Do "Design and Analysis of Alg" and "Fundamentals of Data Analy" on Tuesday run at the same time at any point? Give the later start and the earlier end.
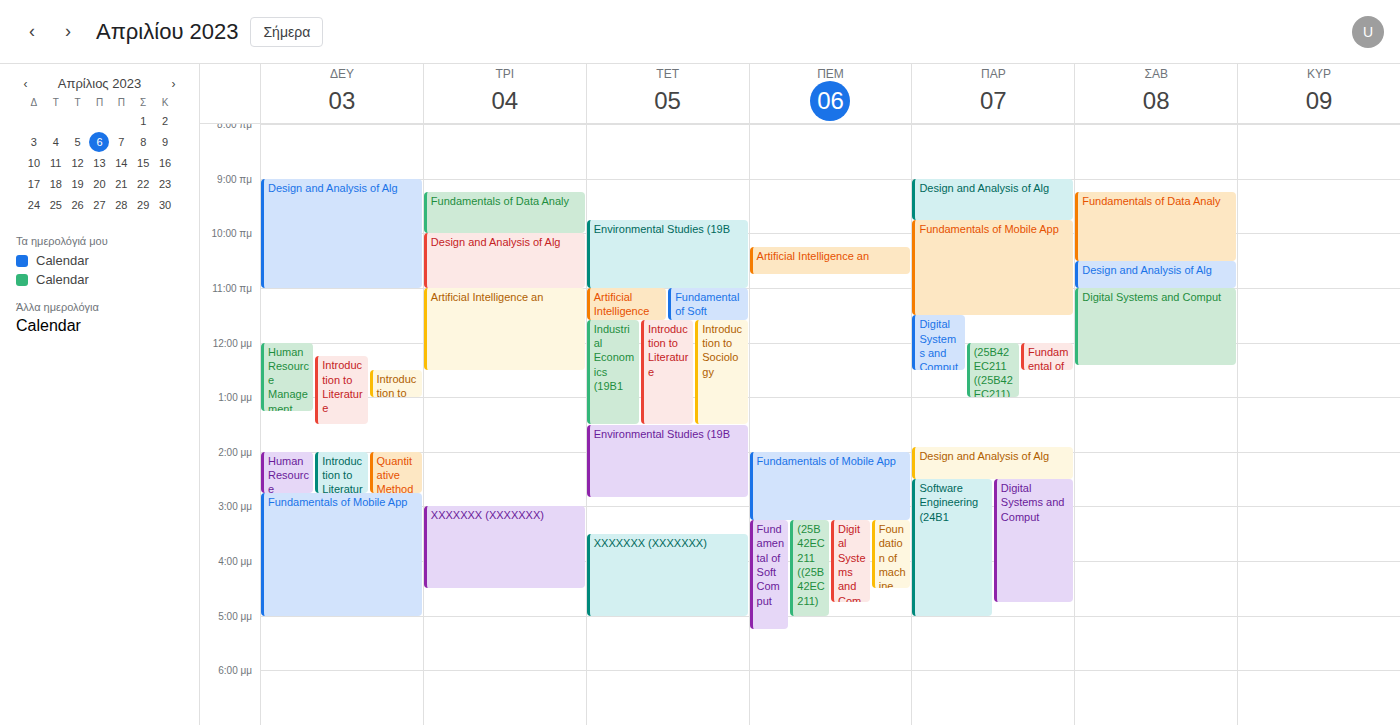
"Fundamentals of Data Analy" ends at 10:00 AM, exactly when "Design and Analysis of Alg" starts -- they touch but do not overlap.